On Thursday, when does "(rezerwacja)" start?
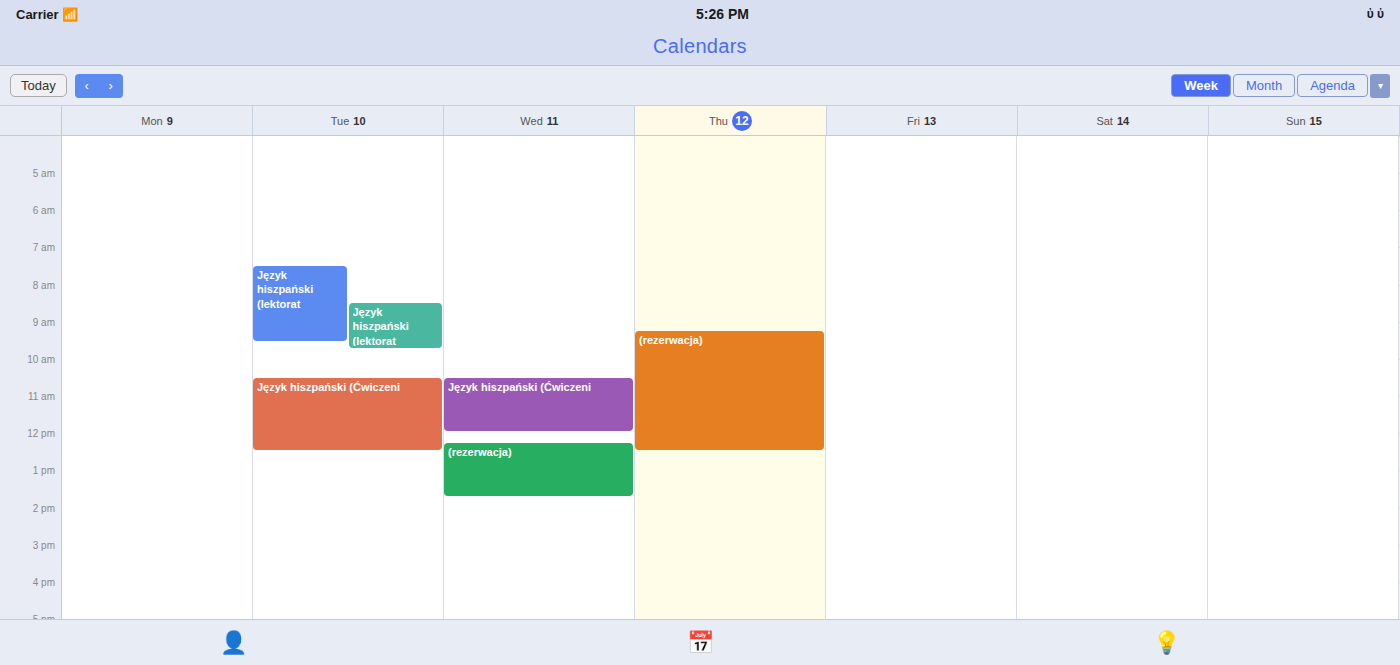
9:15 AM